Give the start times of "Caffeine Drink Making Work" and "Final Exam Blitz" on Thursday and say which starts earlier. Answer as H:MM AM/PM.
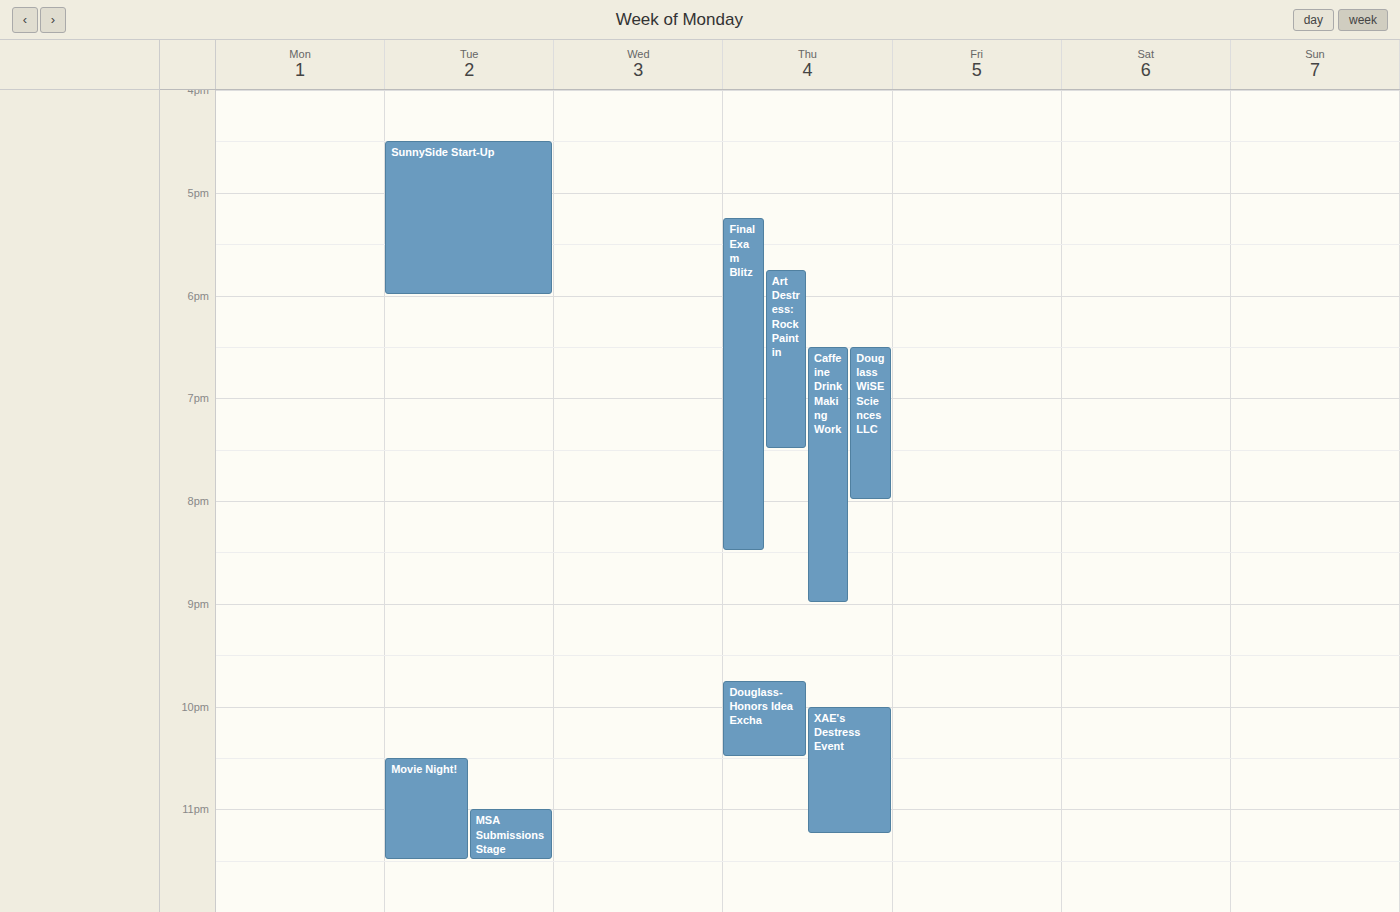
"Final Exam Blitz" 5:15 PM; "Caffeine Drink Making Work" 6:30 PM.